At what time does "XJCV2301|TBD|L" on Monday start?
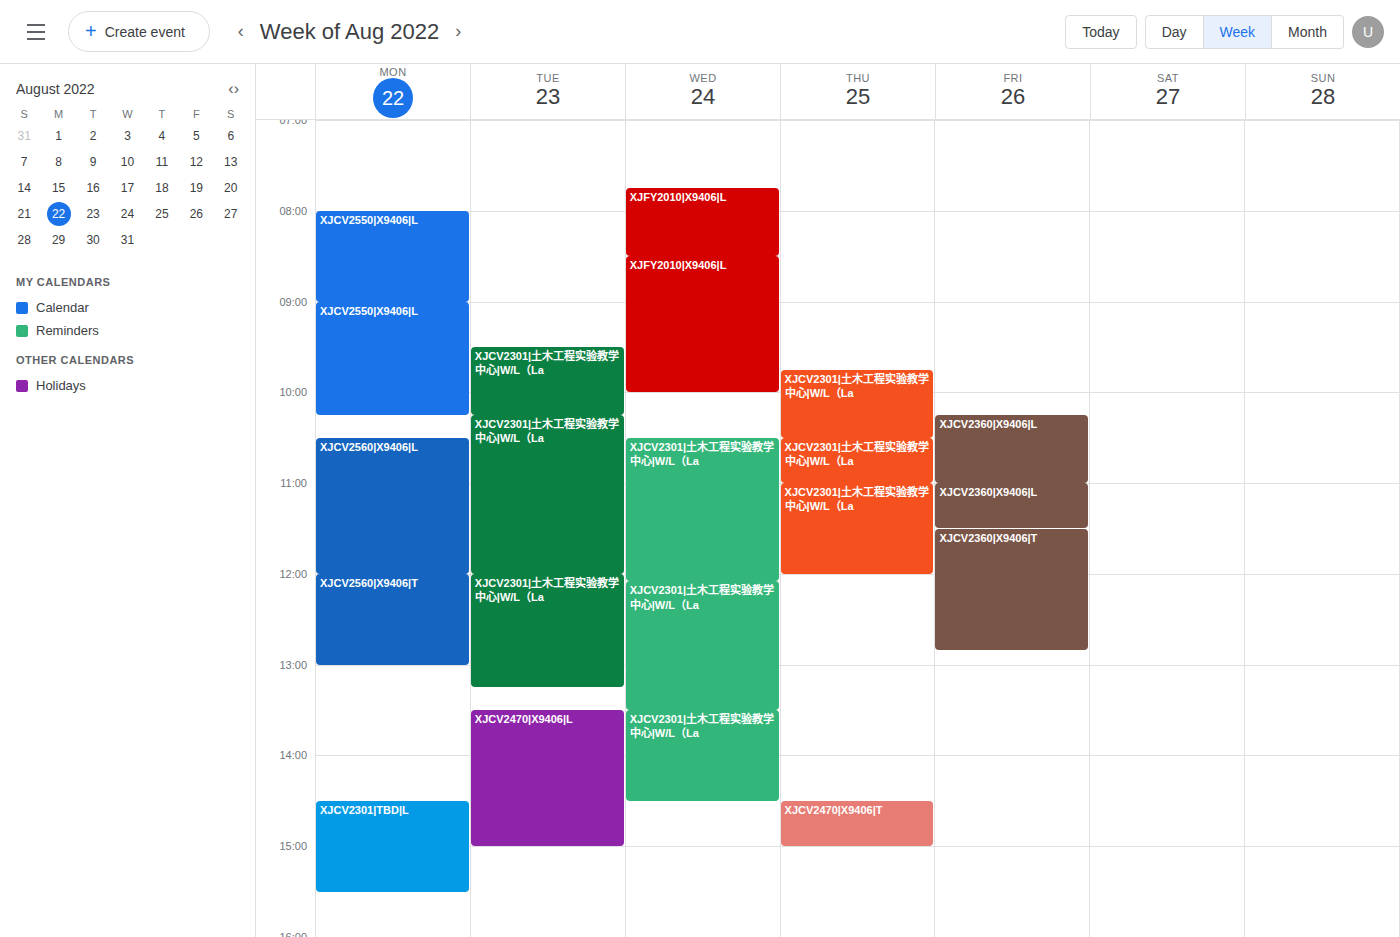
14:30